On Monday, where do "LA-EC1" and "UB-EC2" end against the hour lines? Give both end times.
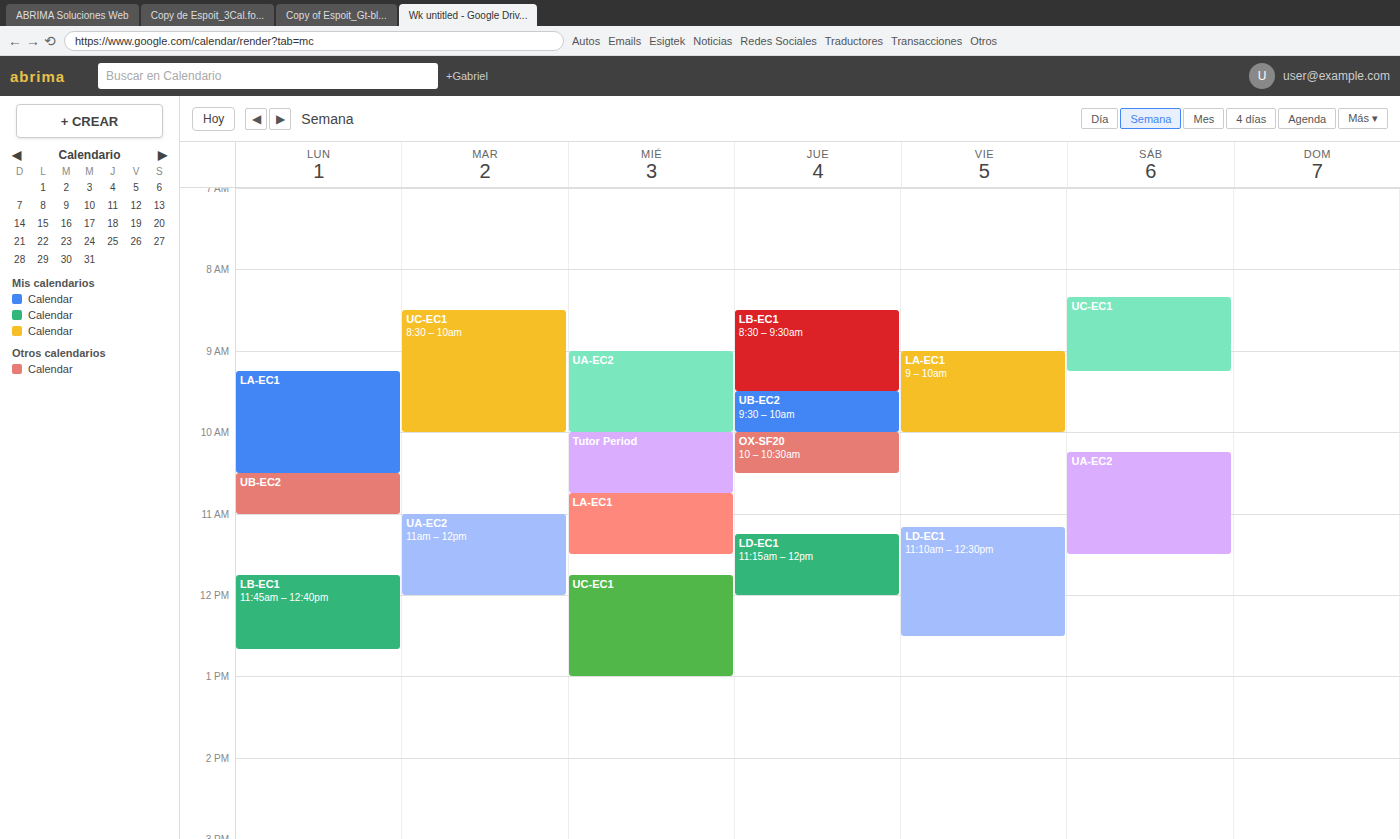
"LA-EC1": 10:30 AM, halfway between the 10 AM and 11 AM lines. "UB-EC2": 11:00 AM, exactly on the 11 AM line.